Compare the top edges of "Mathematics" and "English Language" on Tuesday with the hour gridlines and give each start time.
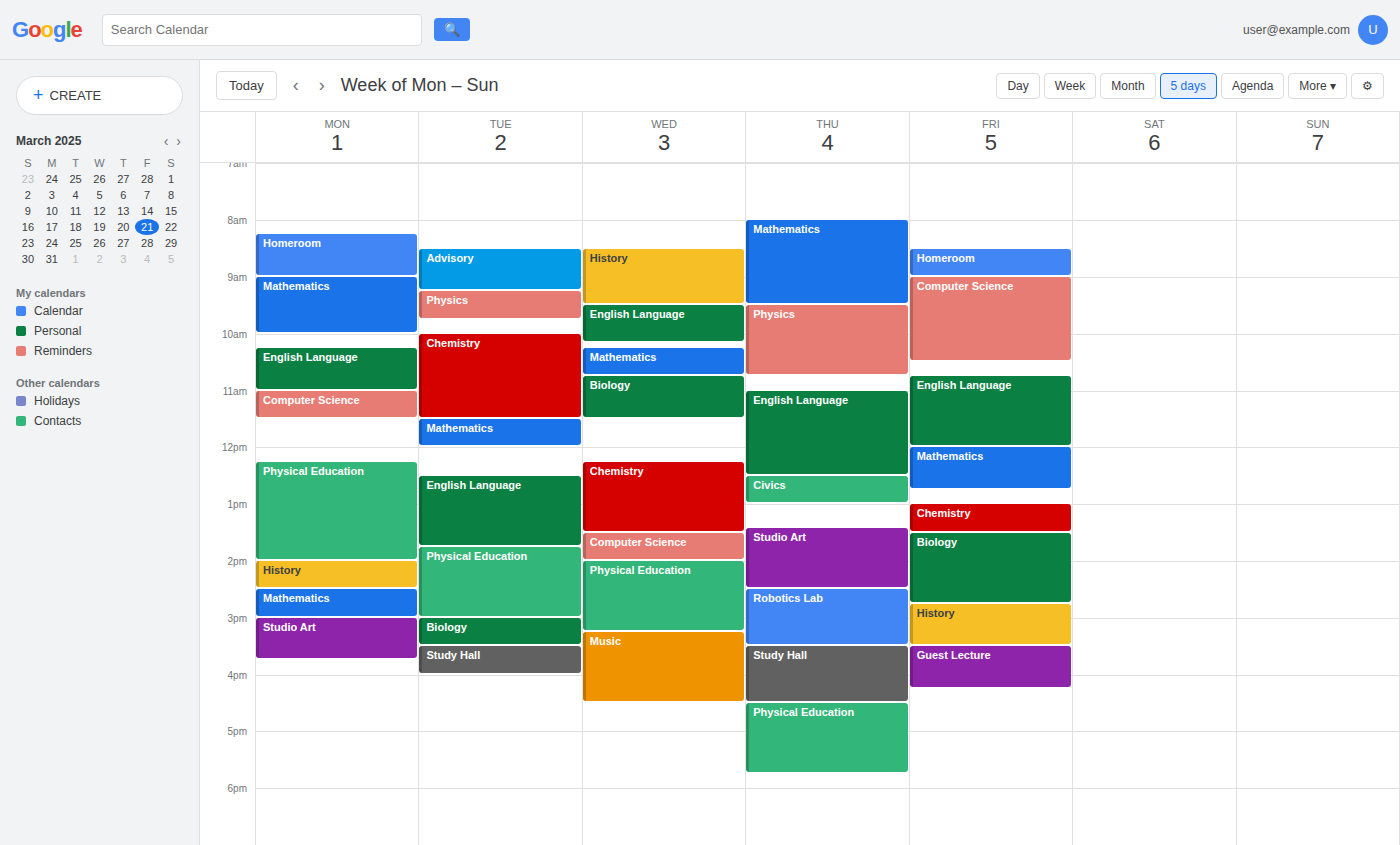
"Mathematics": 11:30 AM, halfway between the 11 AM and 12 PM lines. "English Language": 12:30 PM, halfway between the 12 PM and 1 PM lines.